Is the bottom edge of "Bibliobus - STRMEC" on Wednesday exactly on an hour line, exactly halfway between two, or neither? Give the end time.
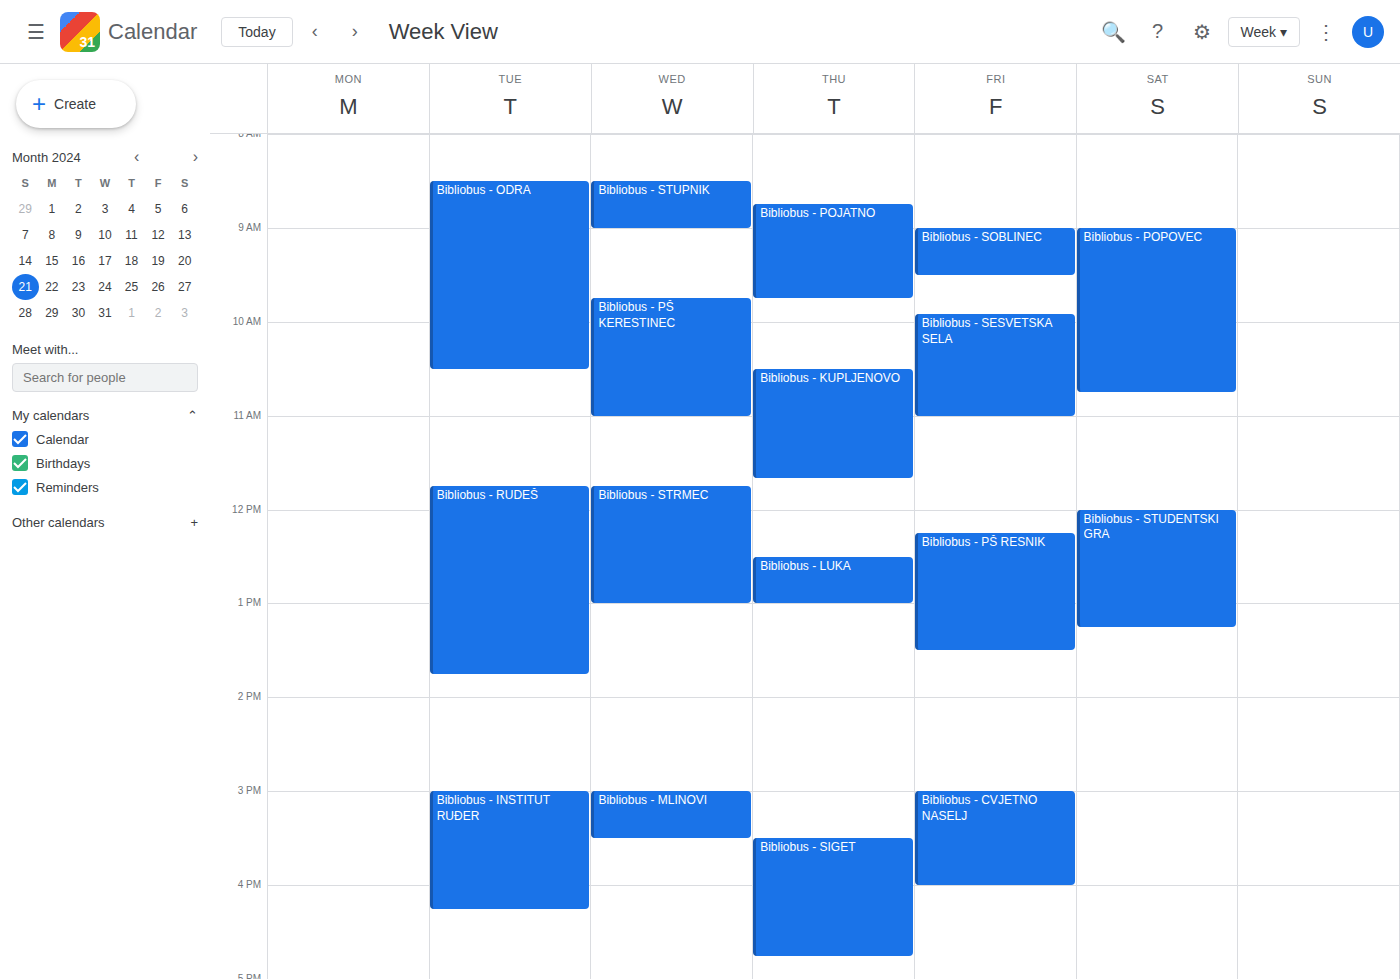
1:00 PM -- exactly on the 1 PM line.